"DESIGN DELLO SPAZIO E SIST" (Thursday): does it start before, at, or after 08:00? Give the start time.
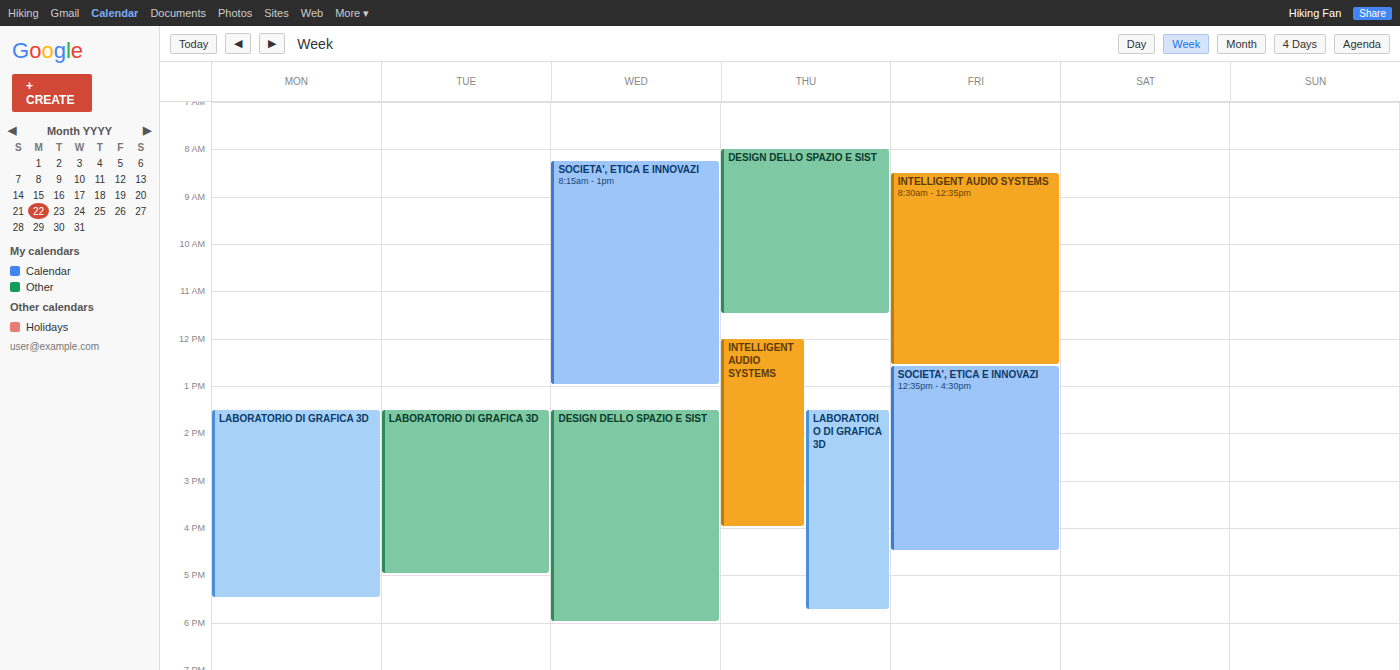
08:00 -- exactly at 08:00, on the 08:00 line.